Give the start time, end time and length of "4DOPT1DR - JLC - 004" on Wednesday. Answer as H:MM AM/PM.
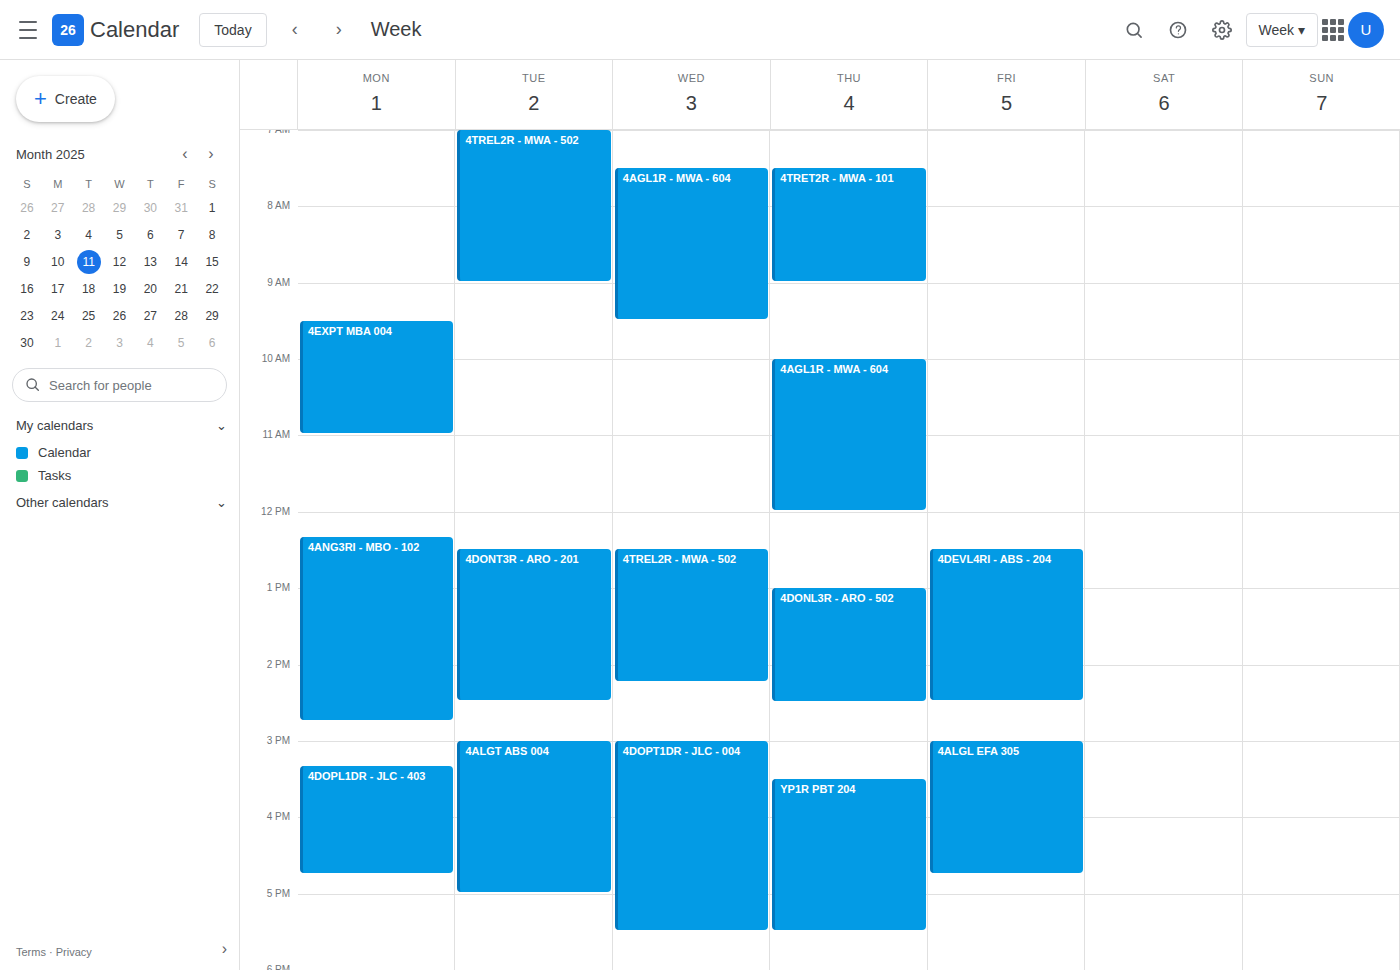
3:00 PM to 5:30 PM, 2 hours 30 minutes